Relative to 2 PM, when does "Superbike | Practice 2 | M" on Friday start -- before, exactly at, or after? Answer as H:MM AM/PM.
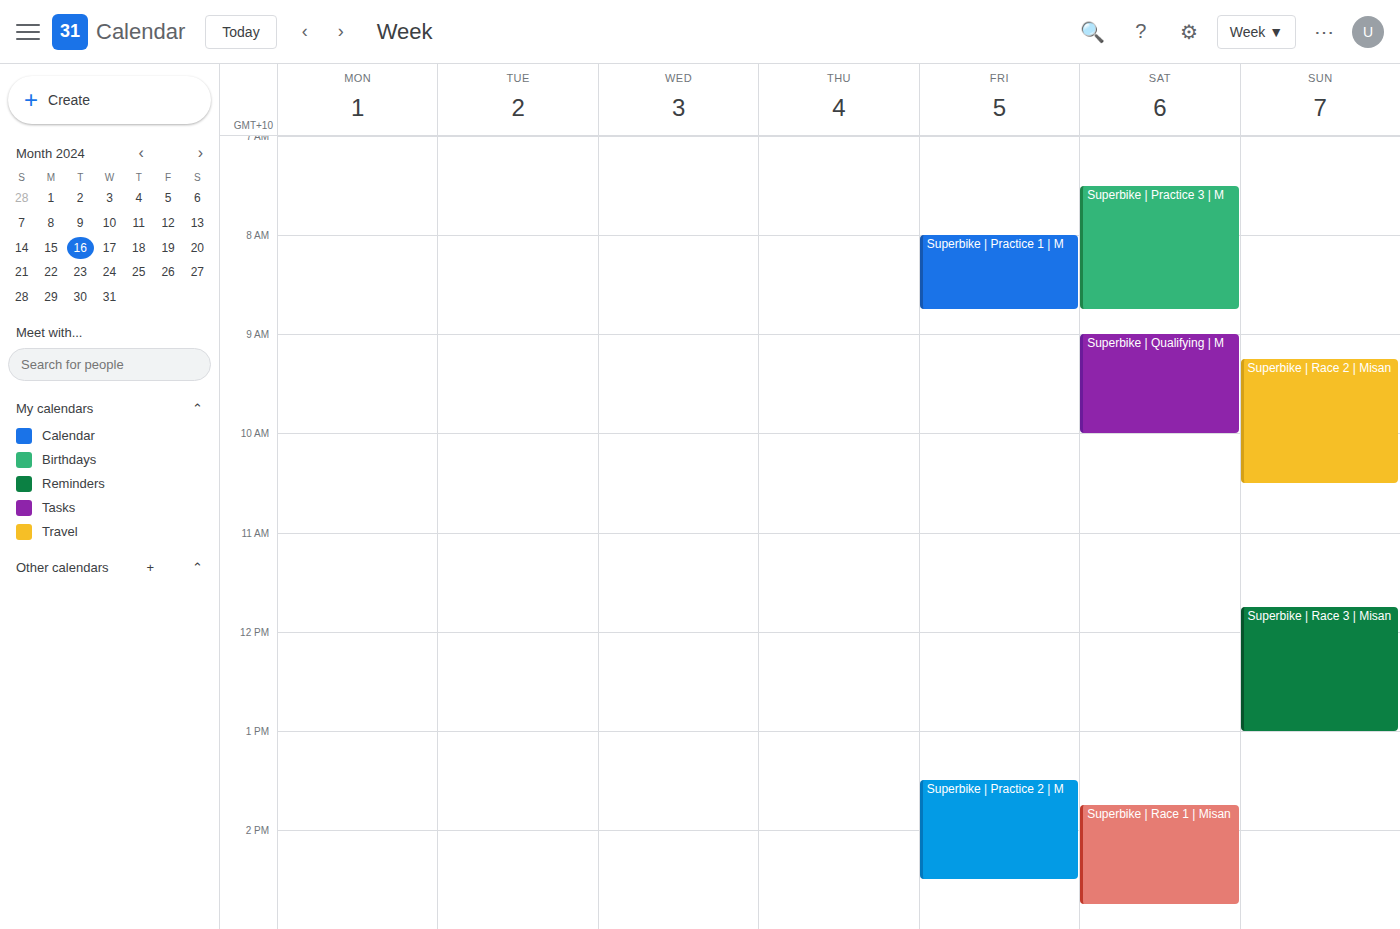
1:30 PM -- before 2 PM, 30 minutes above the 2 PM line.